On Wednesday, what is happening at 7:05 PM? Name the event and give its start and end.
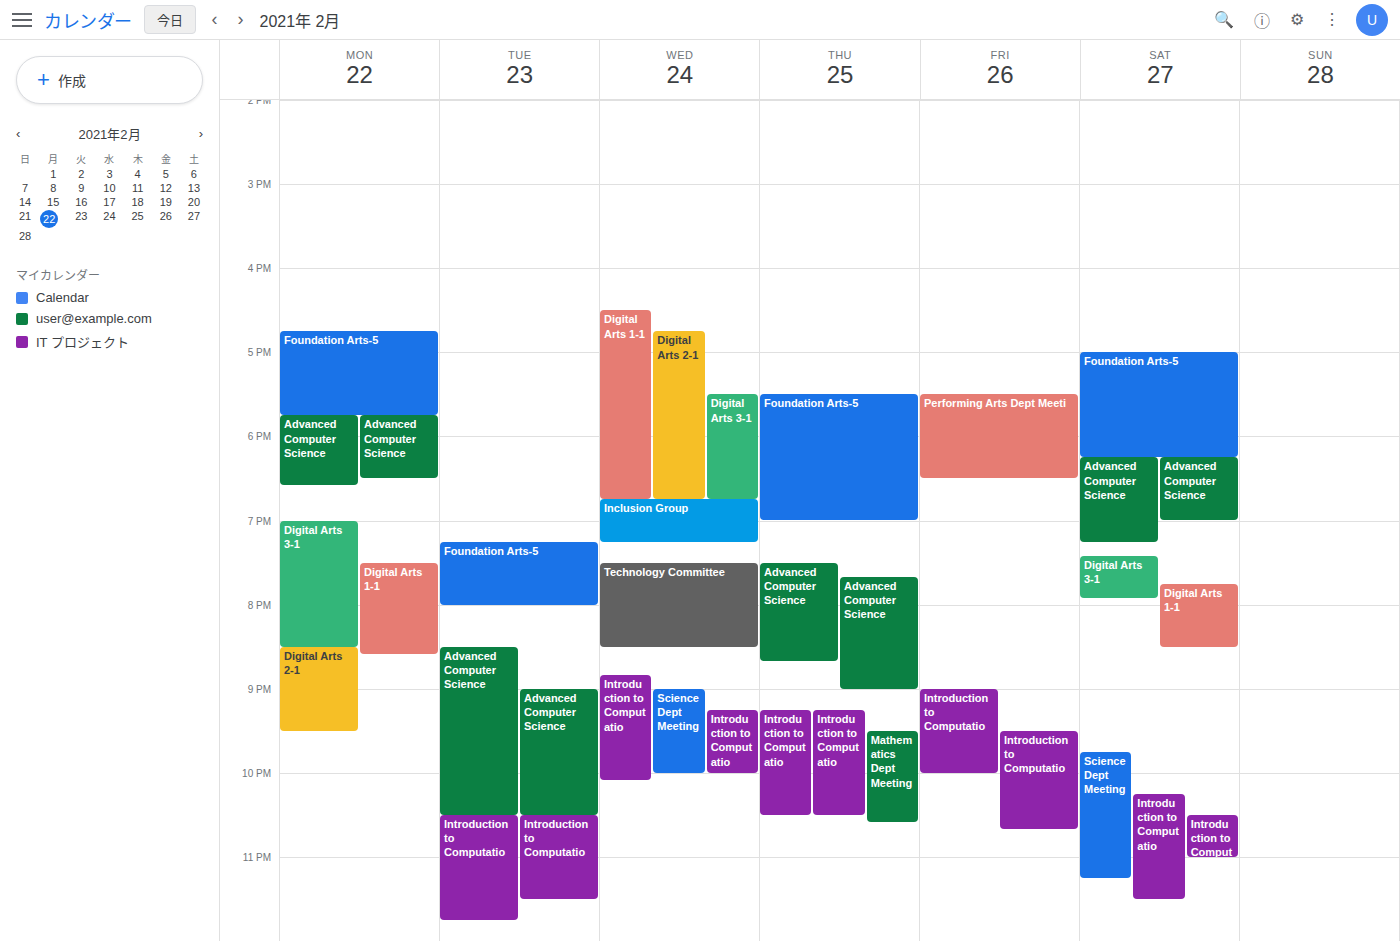
"Inclusion Group", 6:45 PM to 7:15 PM